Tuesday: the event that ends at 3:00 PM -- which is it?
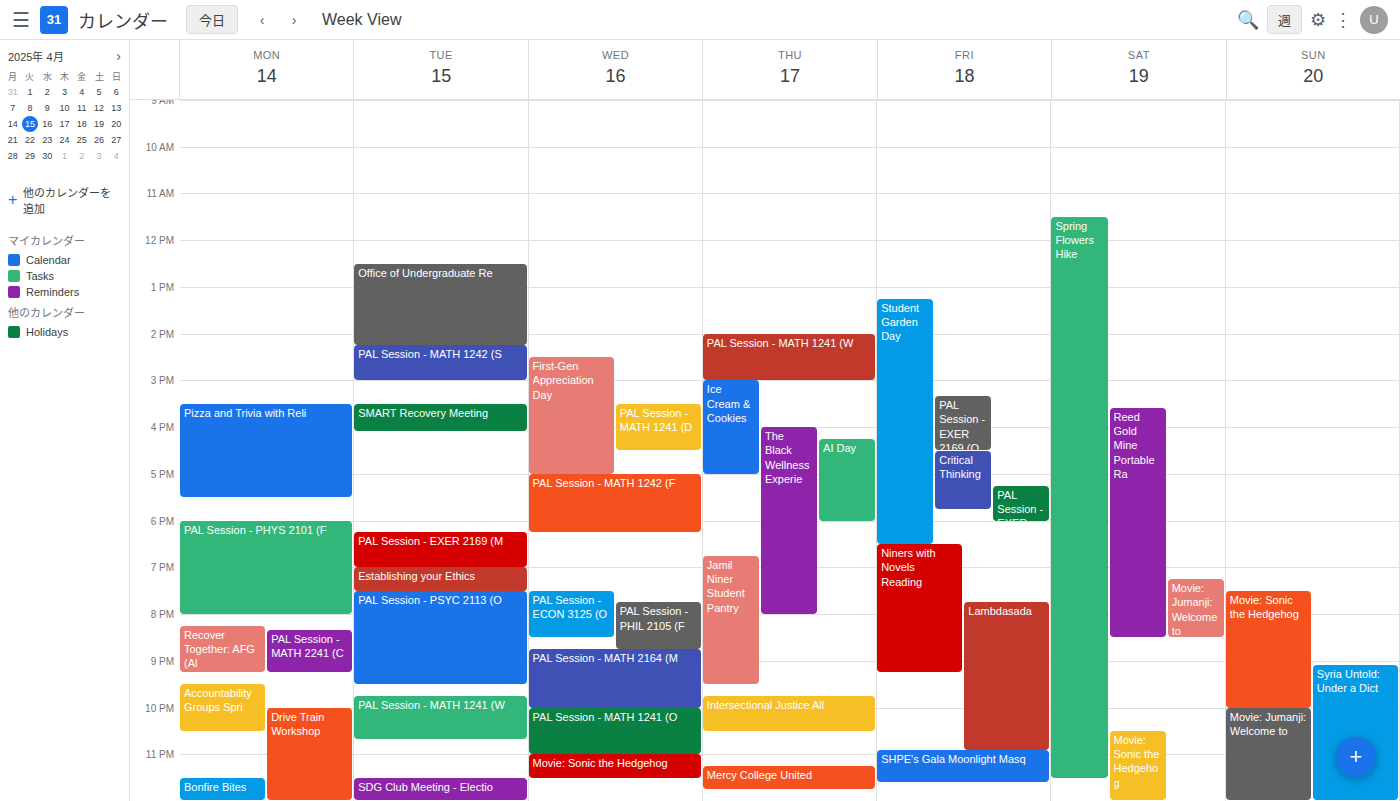
"PAL Session - MATH 1242 (S"